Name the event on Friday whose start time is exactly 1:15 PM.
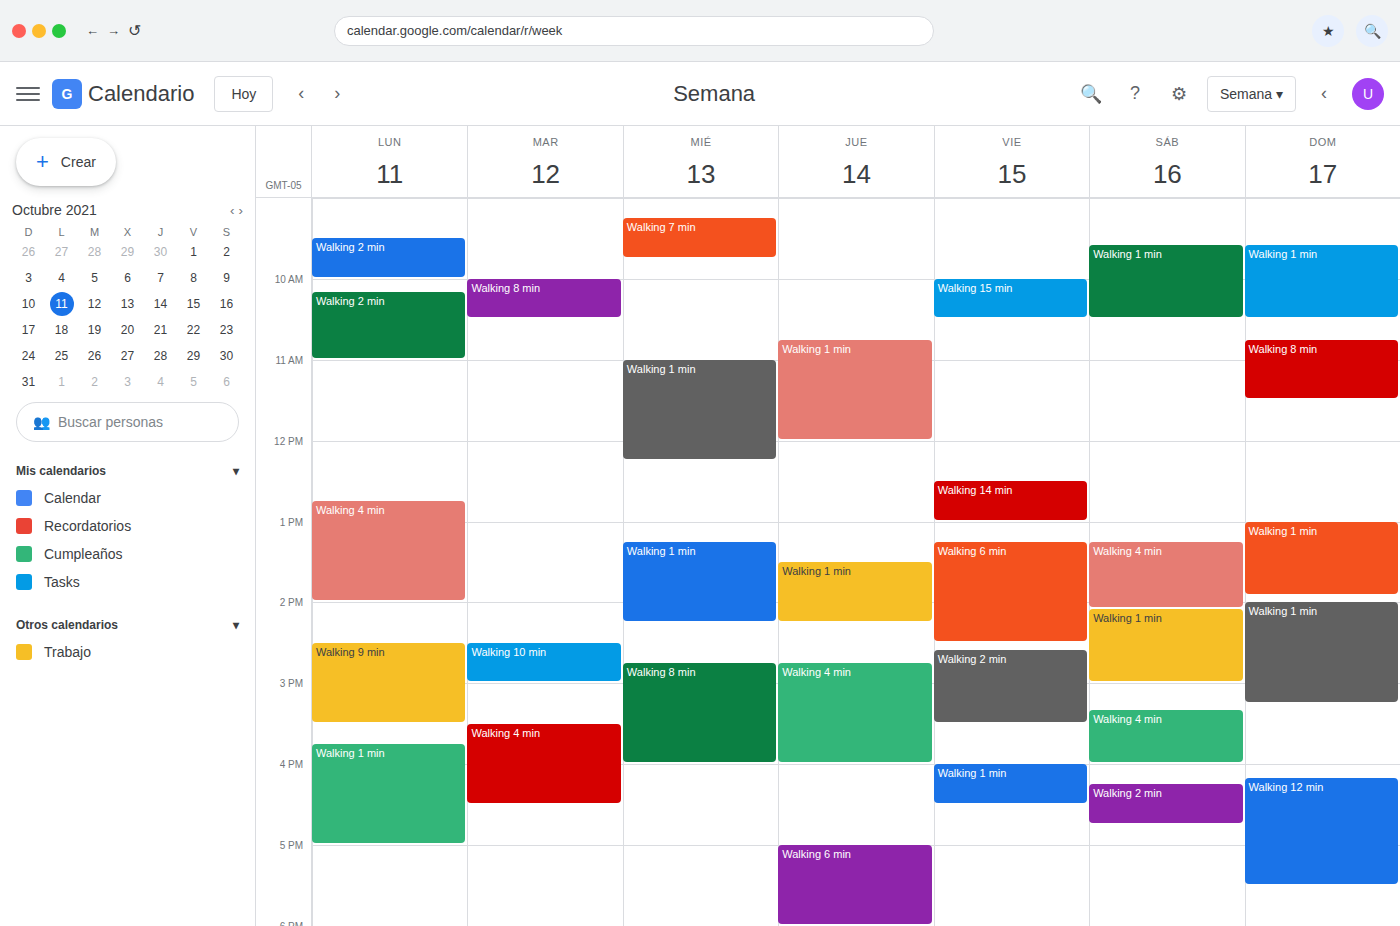
"Walking 6 min"